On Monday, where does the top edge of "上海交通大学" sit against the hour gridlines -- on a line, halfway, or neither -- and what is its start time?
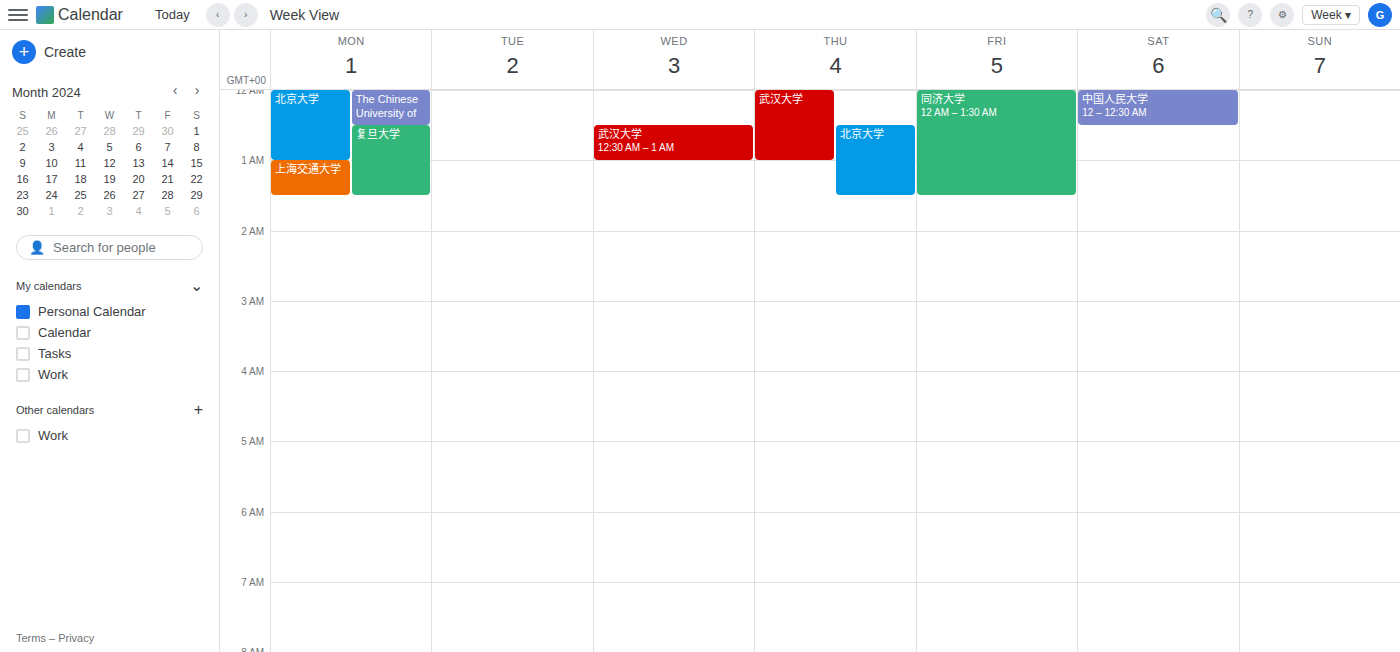
1:00 AM -- exactly on the 1 AM line.